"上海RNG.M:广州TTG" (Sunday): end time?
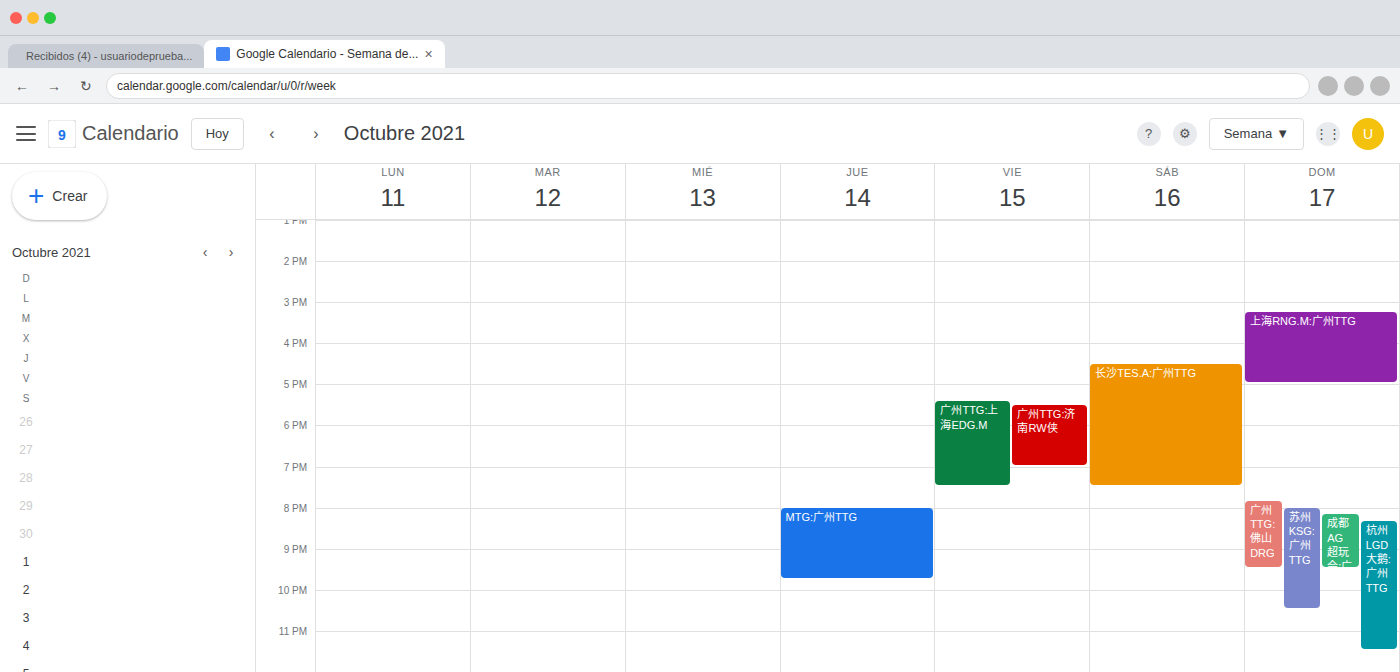
5:00 PM